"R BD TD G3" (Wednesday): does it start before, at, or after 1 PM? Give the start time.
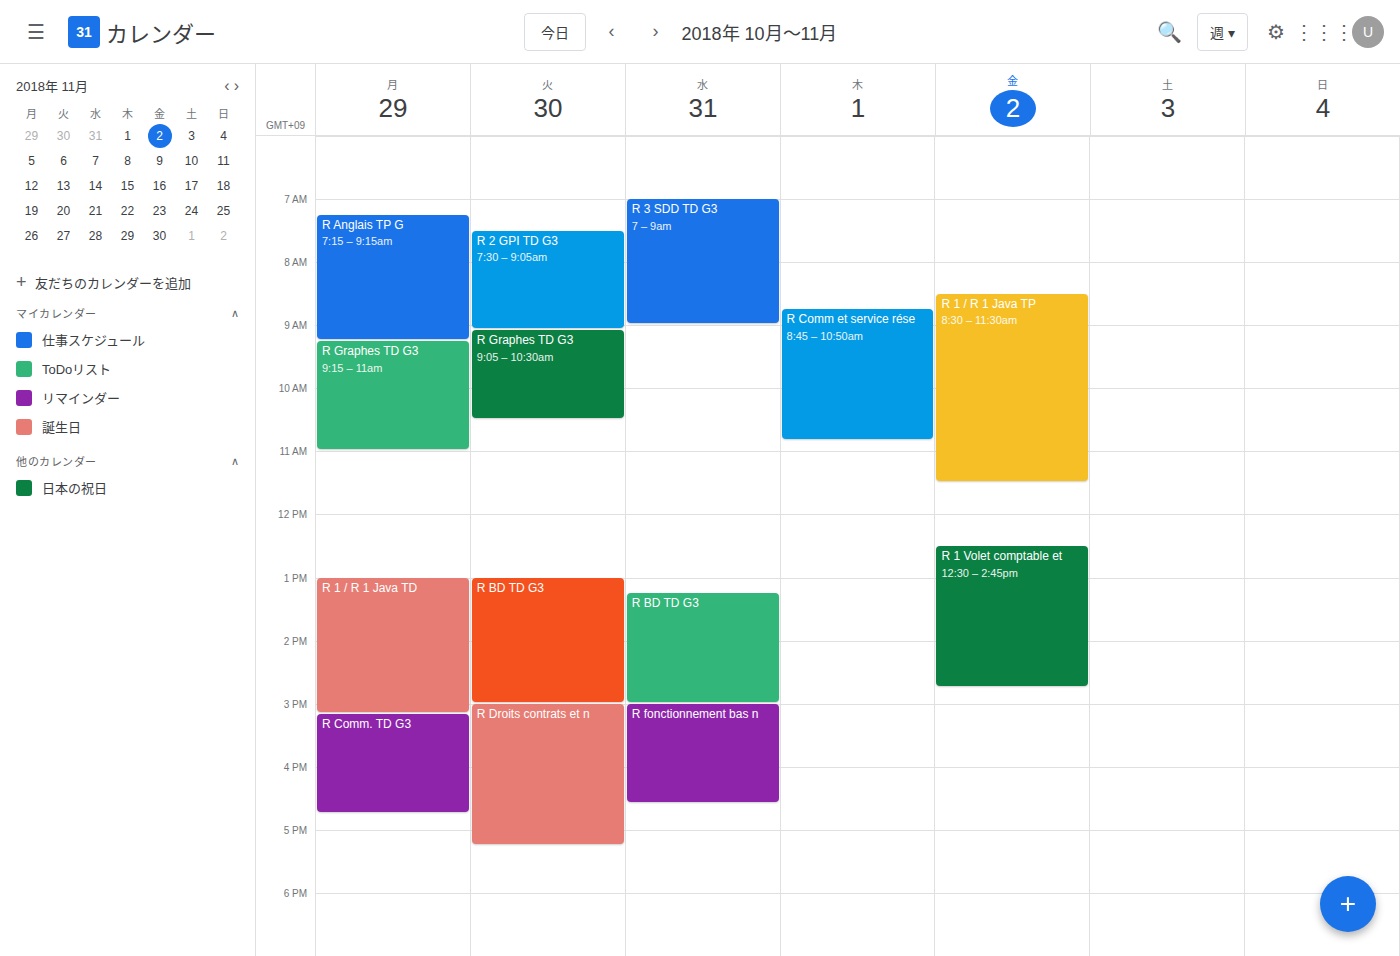
1:15 PM -- after 1 PM, 15 minutes below the 1 PM line.